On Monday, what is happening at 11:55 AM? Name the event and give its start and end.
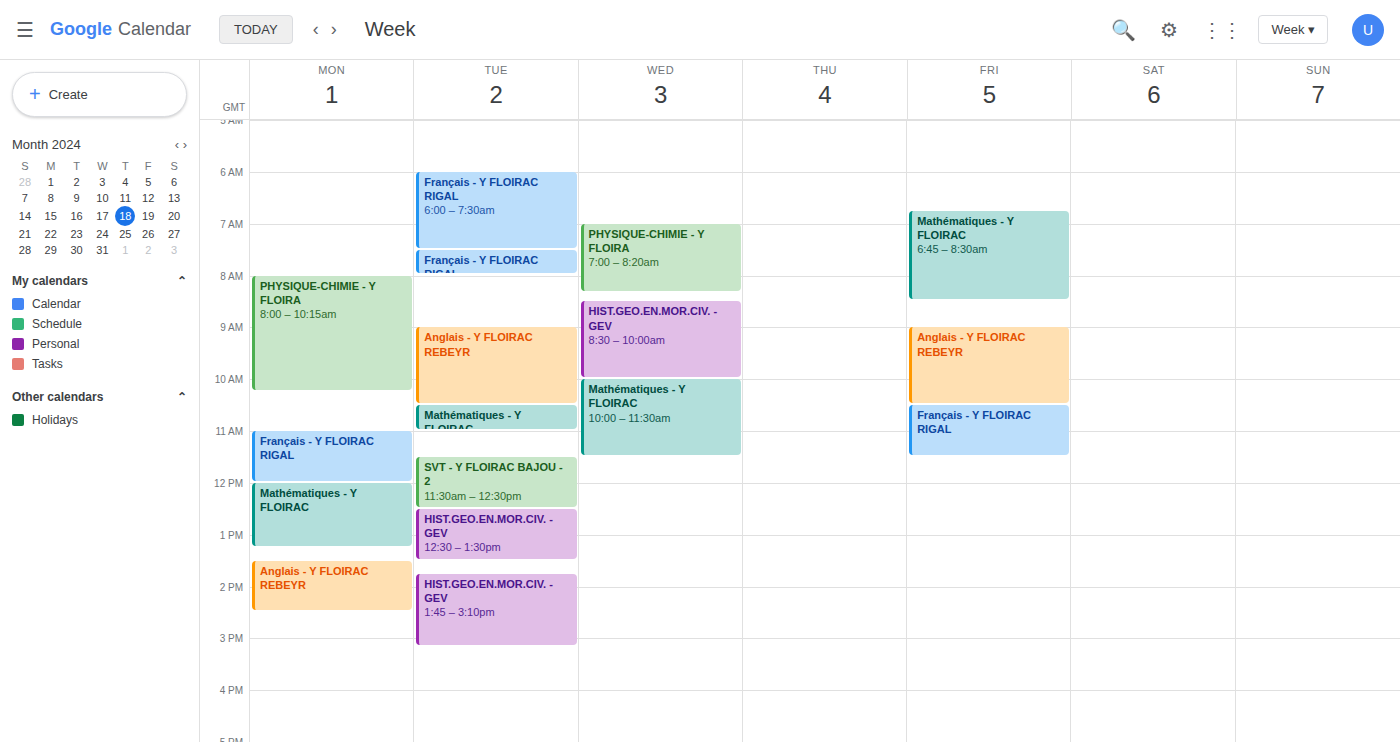
"Français - Y FLOIRAC RIGAL", 11:00 AM to 12:00 PM